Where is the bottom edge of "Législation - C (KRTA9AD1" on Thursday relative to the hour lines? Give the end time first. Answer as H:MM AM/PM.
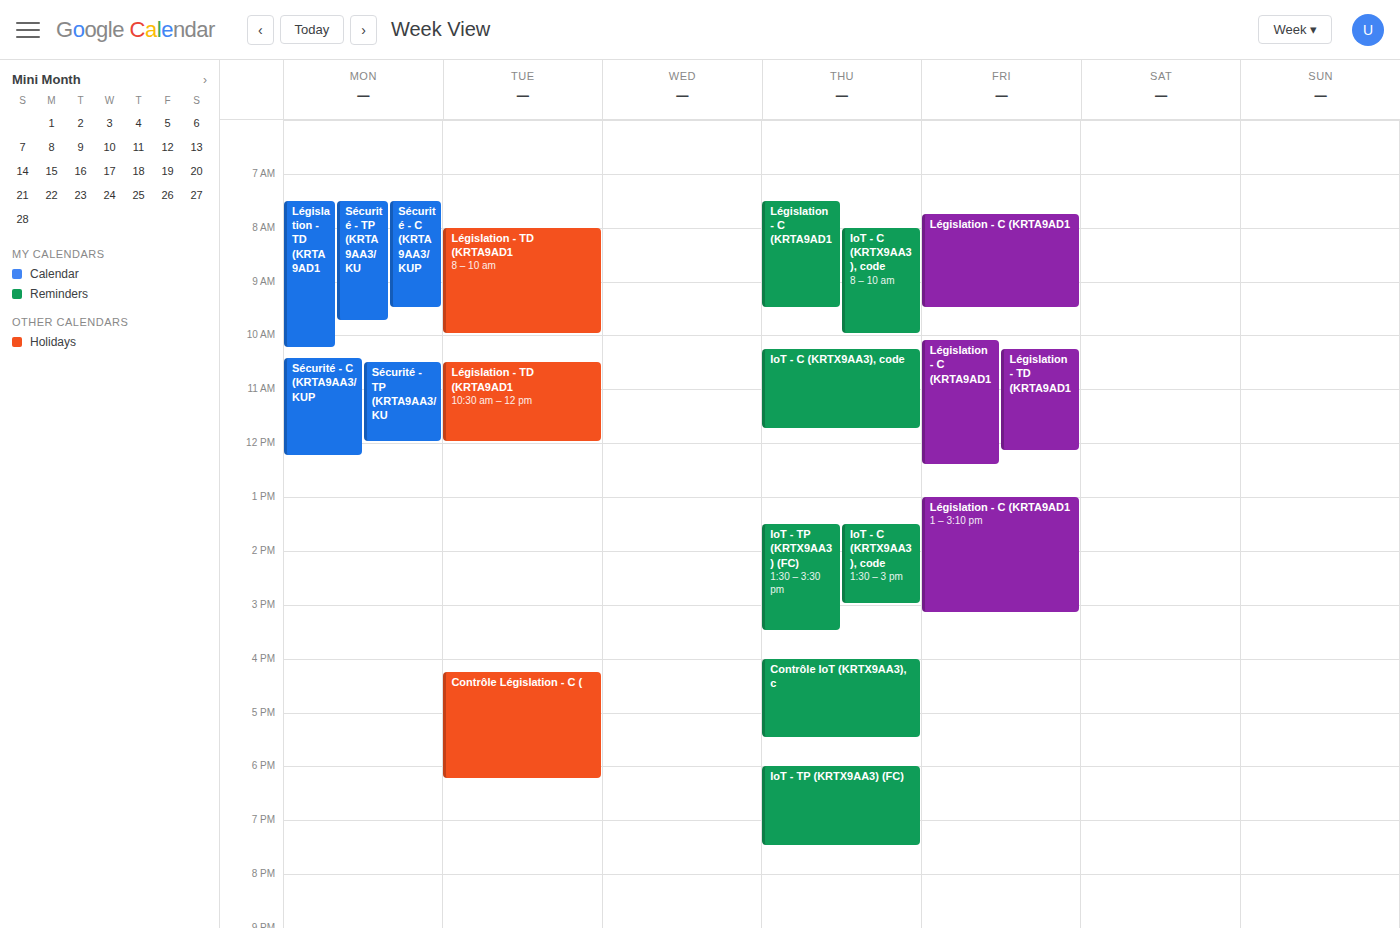
9:30 AM -- halfway between the 9 AM and 10 AM lines.